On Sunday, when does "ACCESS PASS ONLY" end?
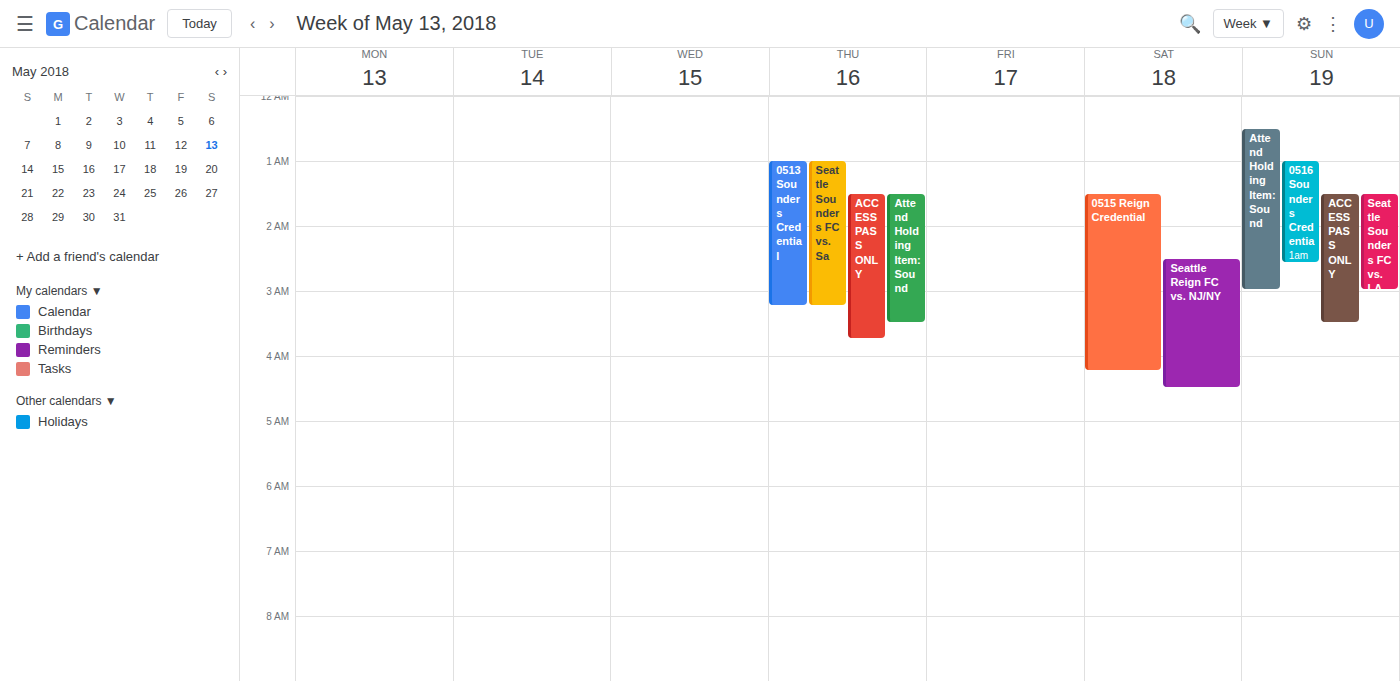
3:30 AM